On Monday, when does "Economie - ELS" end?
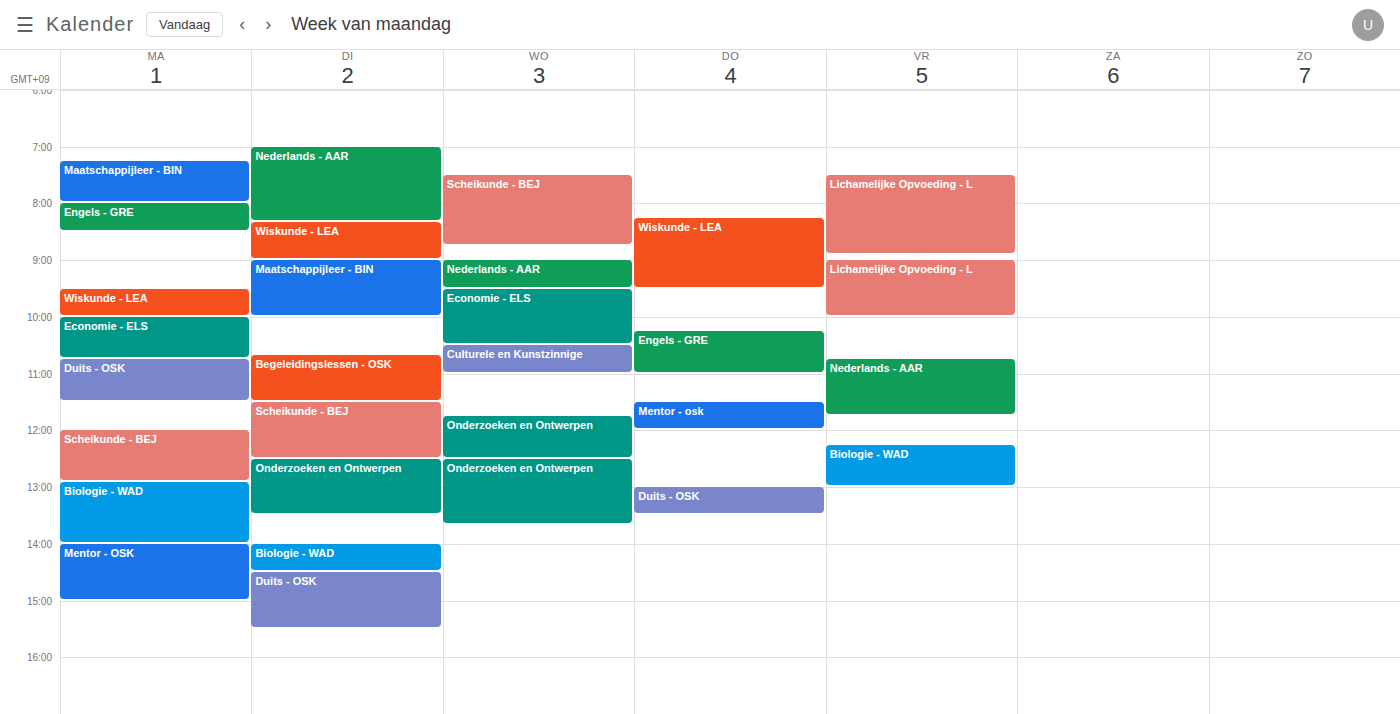
10:45